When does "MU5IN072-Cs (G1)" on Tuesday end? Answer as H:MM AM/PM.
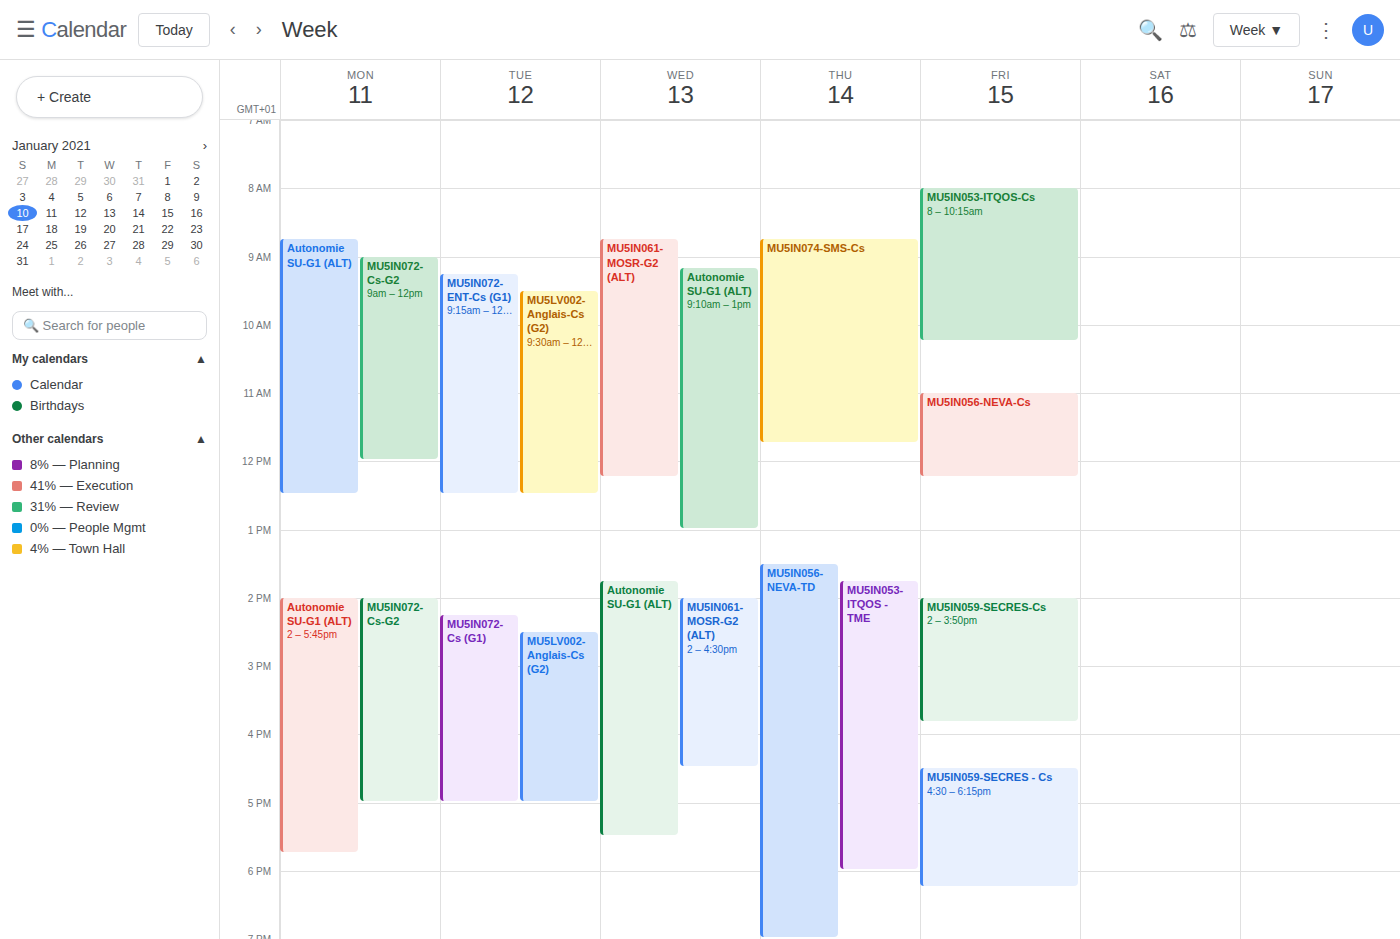
5:00 PM